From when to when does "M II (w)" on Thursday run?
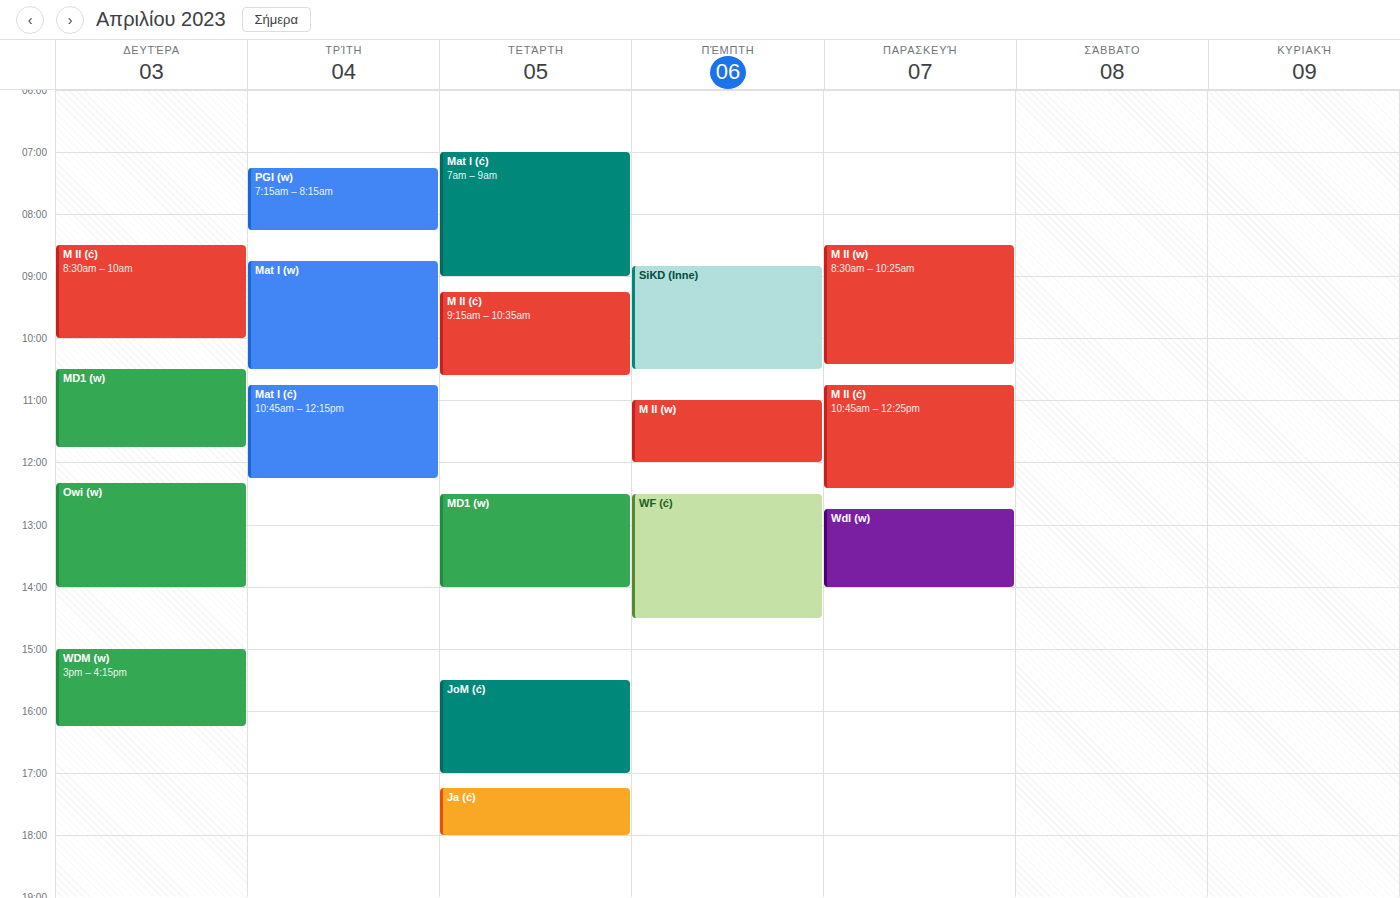
11:00 AM to 12:00 PM